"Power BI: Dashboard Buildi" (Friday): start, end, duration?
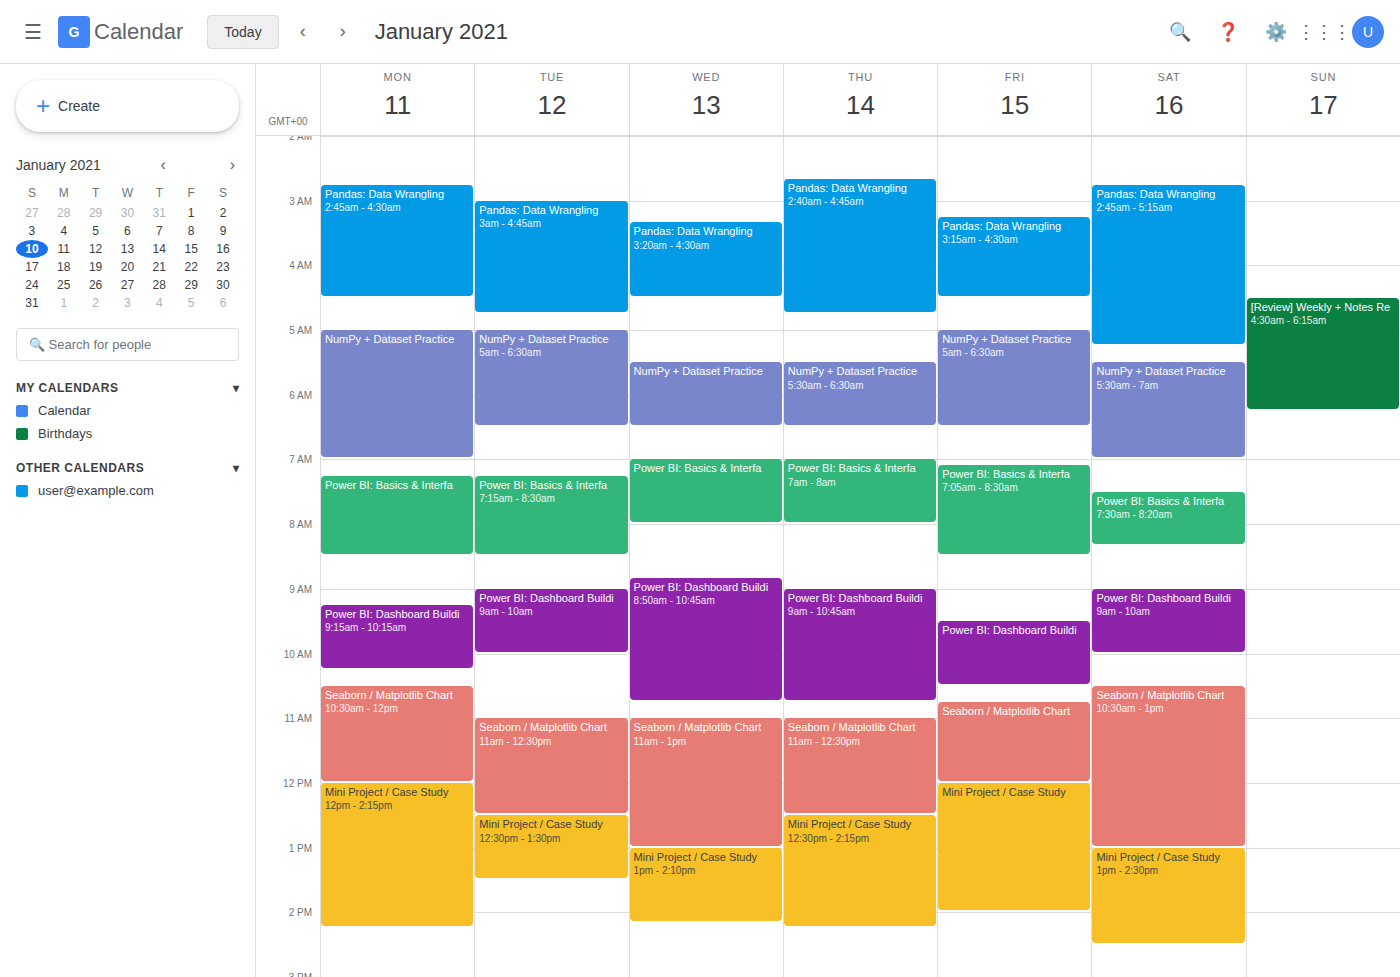
9:30 AM to 10:30 AM, 1 hour